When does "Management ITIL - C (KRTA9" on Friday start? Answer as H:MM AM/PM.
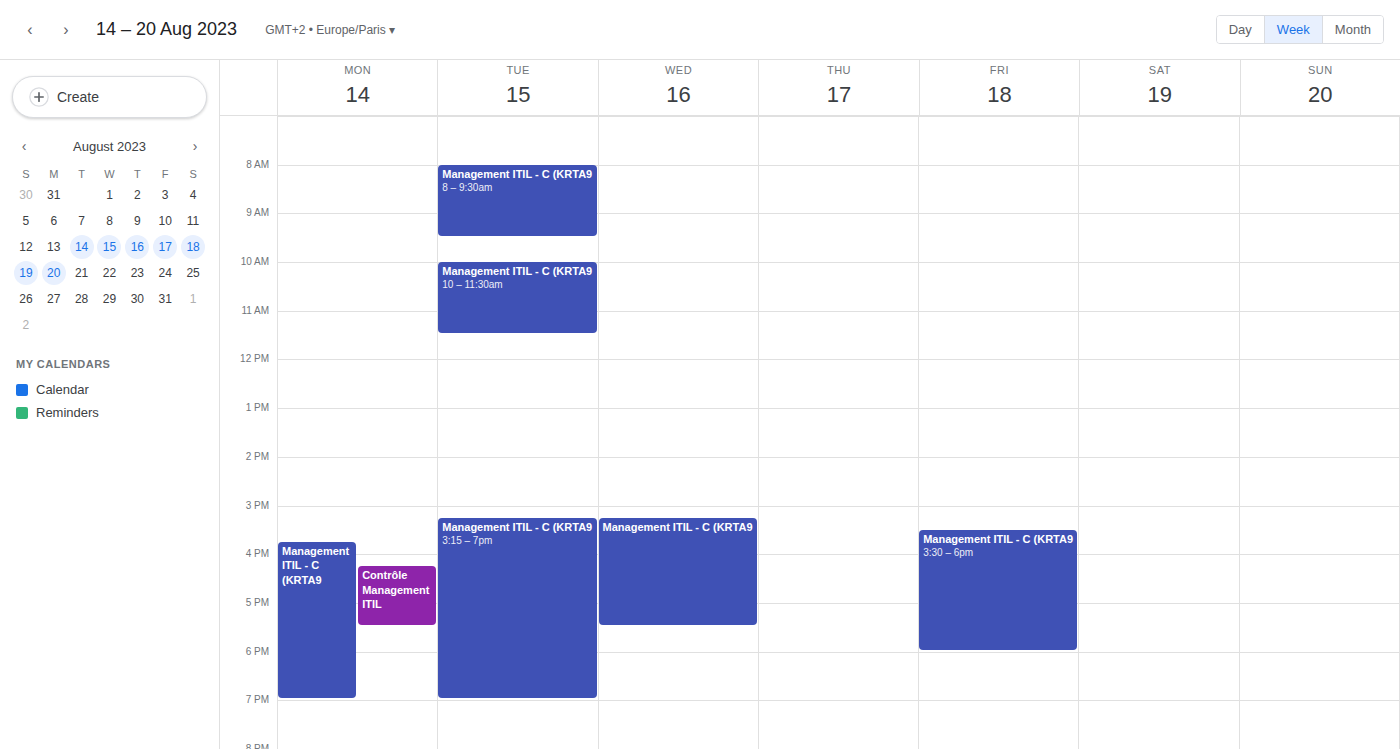
3:30 PM